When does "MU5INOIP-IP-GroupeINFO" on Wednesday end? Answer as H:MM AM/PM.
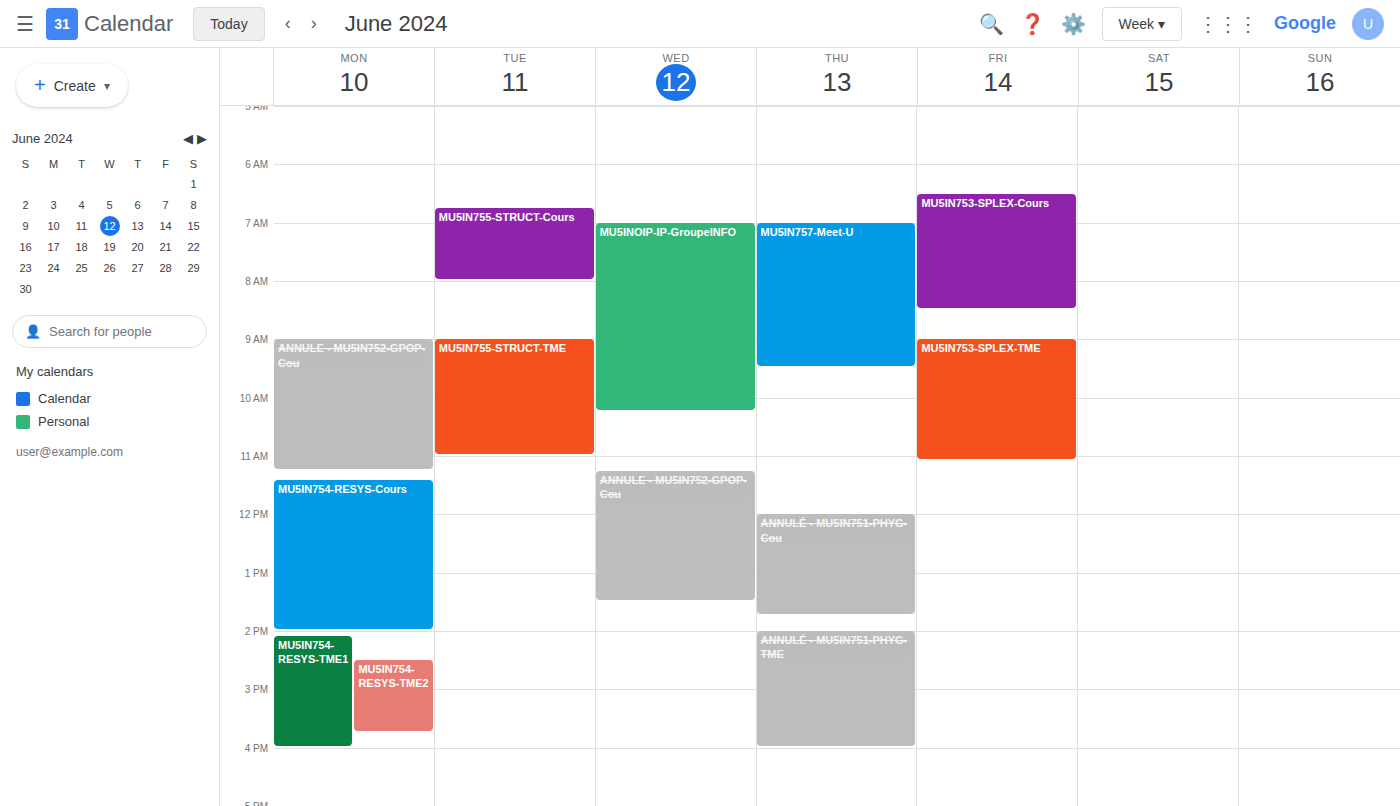
10:15 AM